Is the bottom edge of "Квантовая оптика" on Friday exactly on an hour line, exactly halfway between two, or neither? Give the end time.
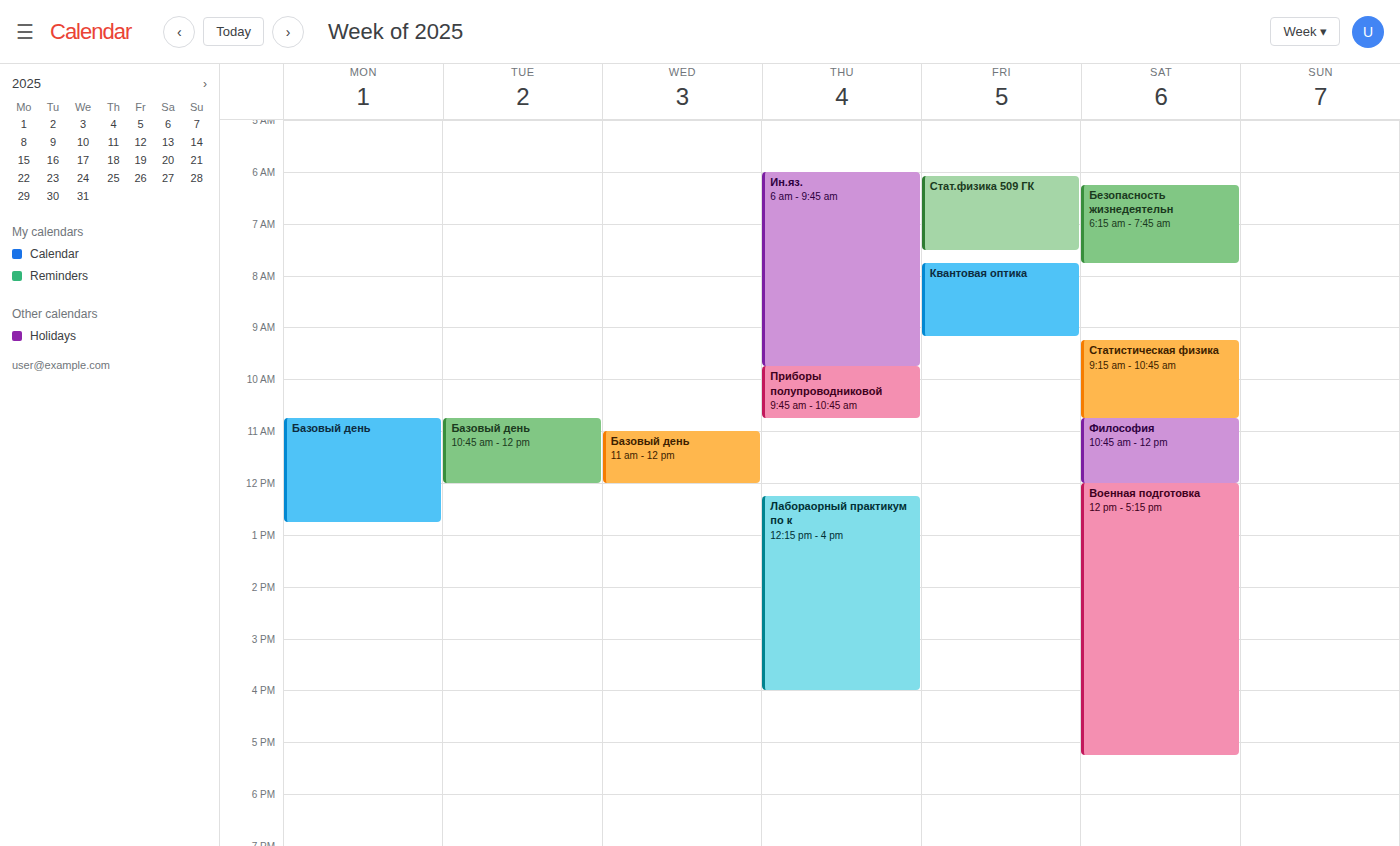
9:10 AM -- neither: 10 minutes below the 9 AM line and 50 minutes above the 10 AM line.